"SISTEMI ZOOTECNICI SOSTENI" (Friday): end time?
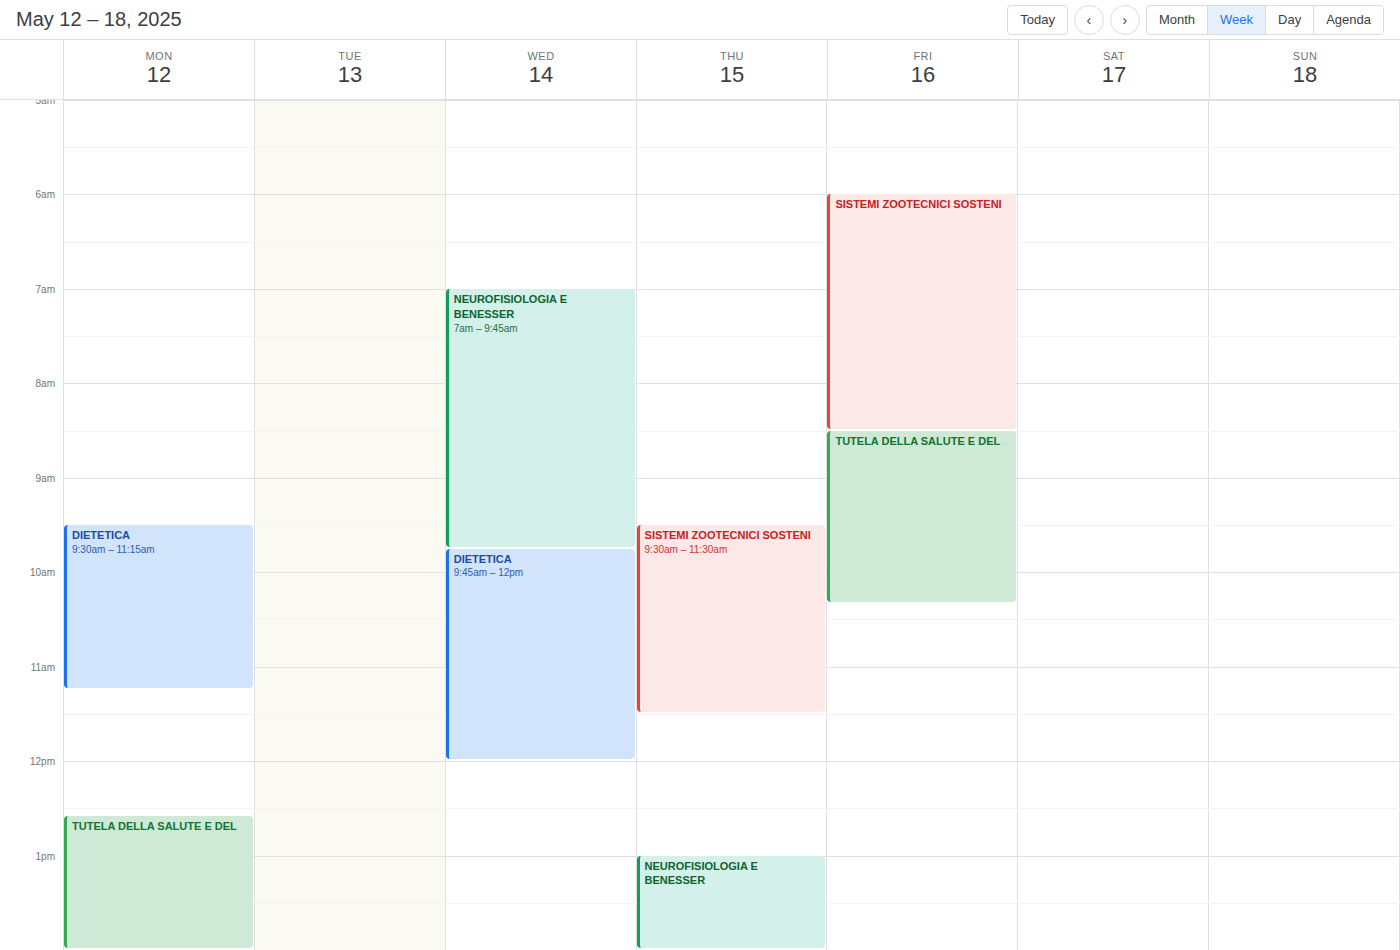
8:30 AM